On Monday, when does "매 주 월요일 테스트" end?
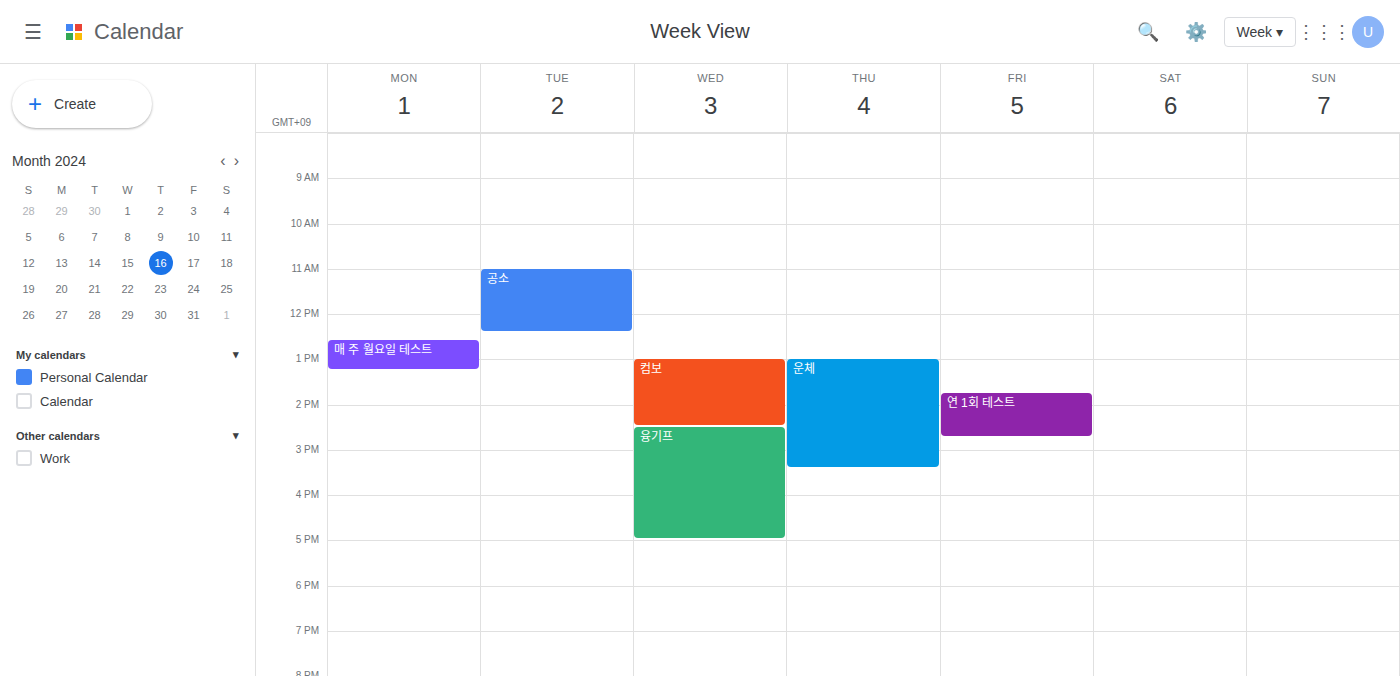
1:15 PM